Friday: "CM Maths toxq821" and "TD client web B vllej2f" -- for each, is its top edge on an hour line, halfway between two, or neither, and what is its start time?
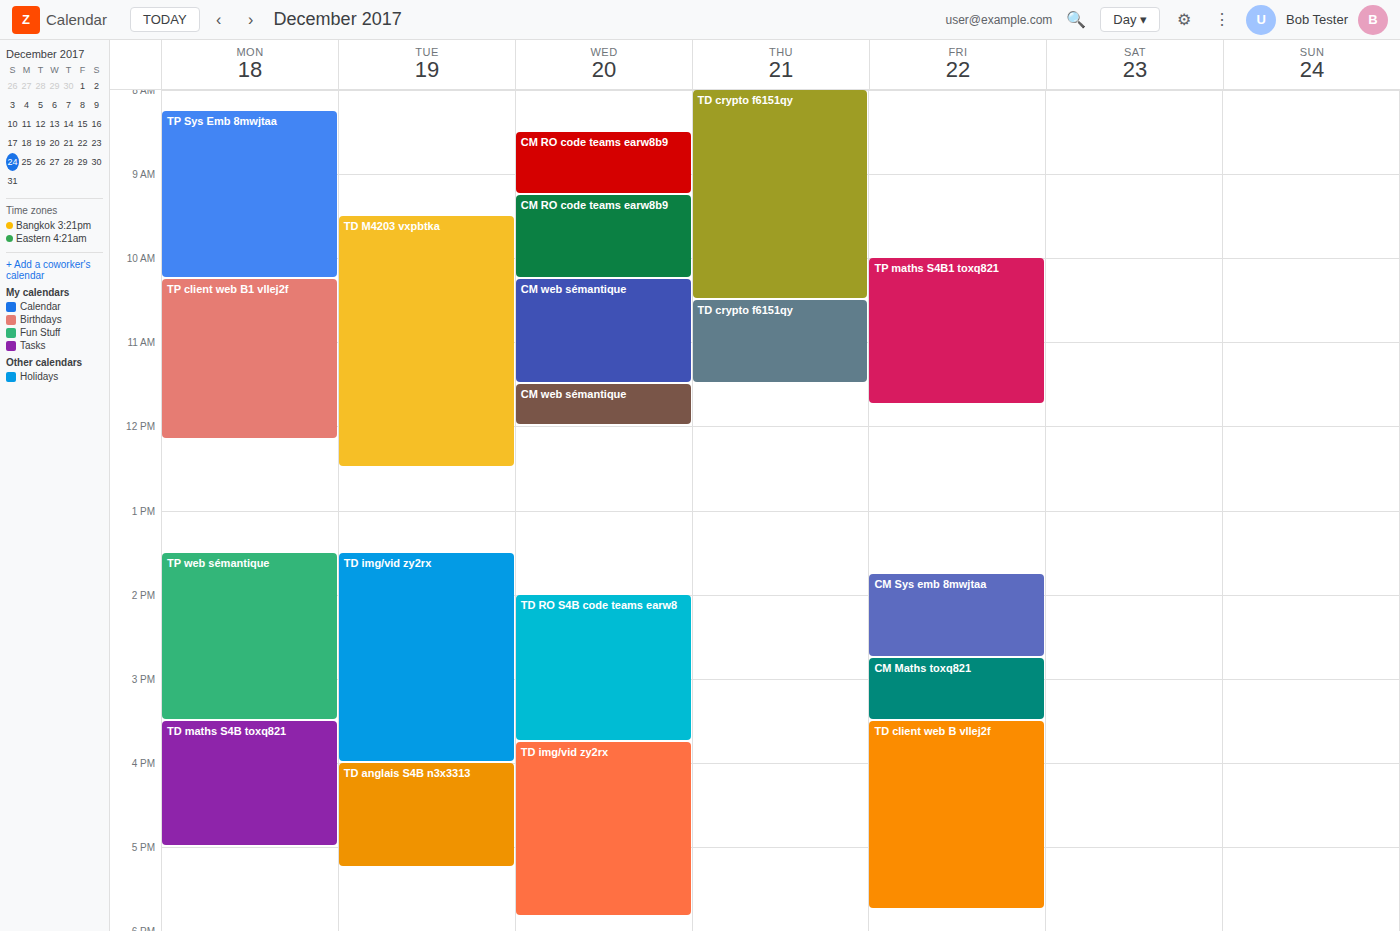
"CM Maths toxq821": 2:45 PM, neither: three quarters of the way from the 2 PM line to the 3 PM line. "TD client web B vllej2f": 3:30 PM, halfway between the 3 PM and 4 PM lines.